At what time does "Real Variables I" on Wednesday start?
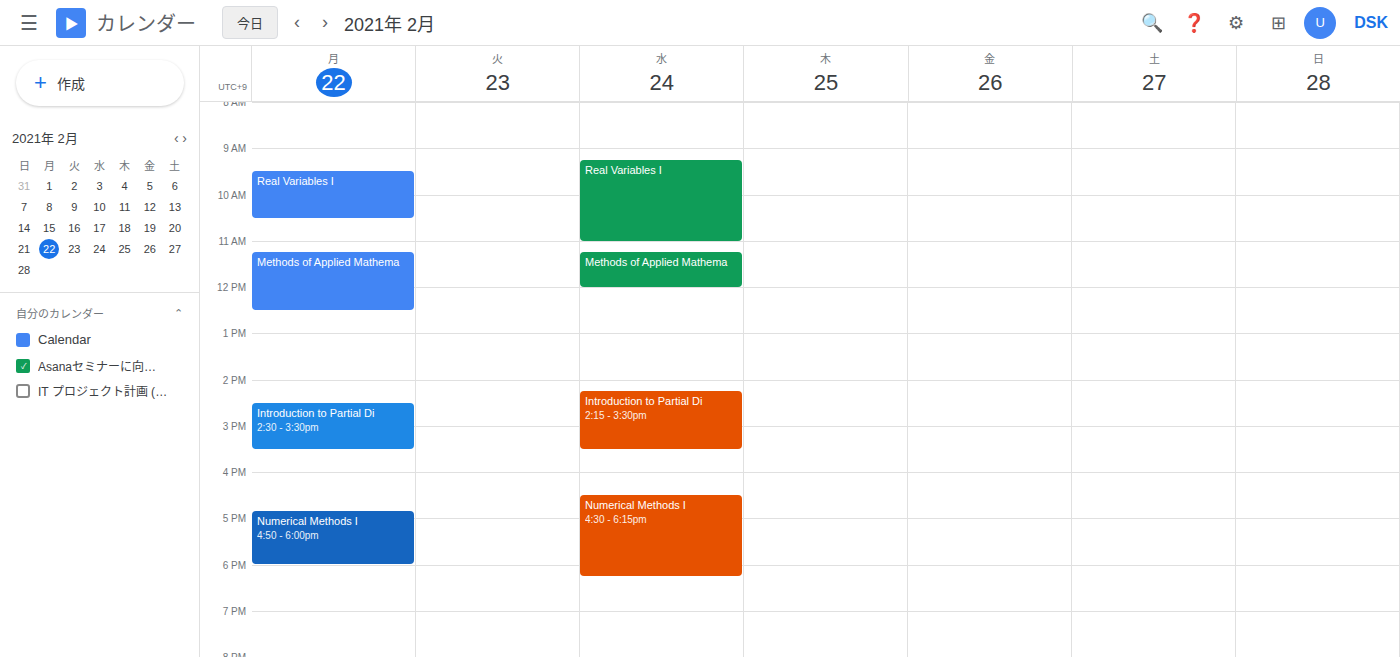
9:15 AM